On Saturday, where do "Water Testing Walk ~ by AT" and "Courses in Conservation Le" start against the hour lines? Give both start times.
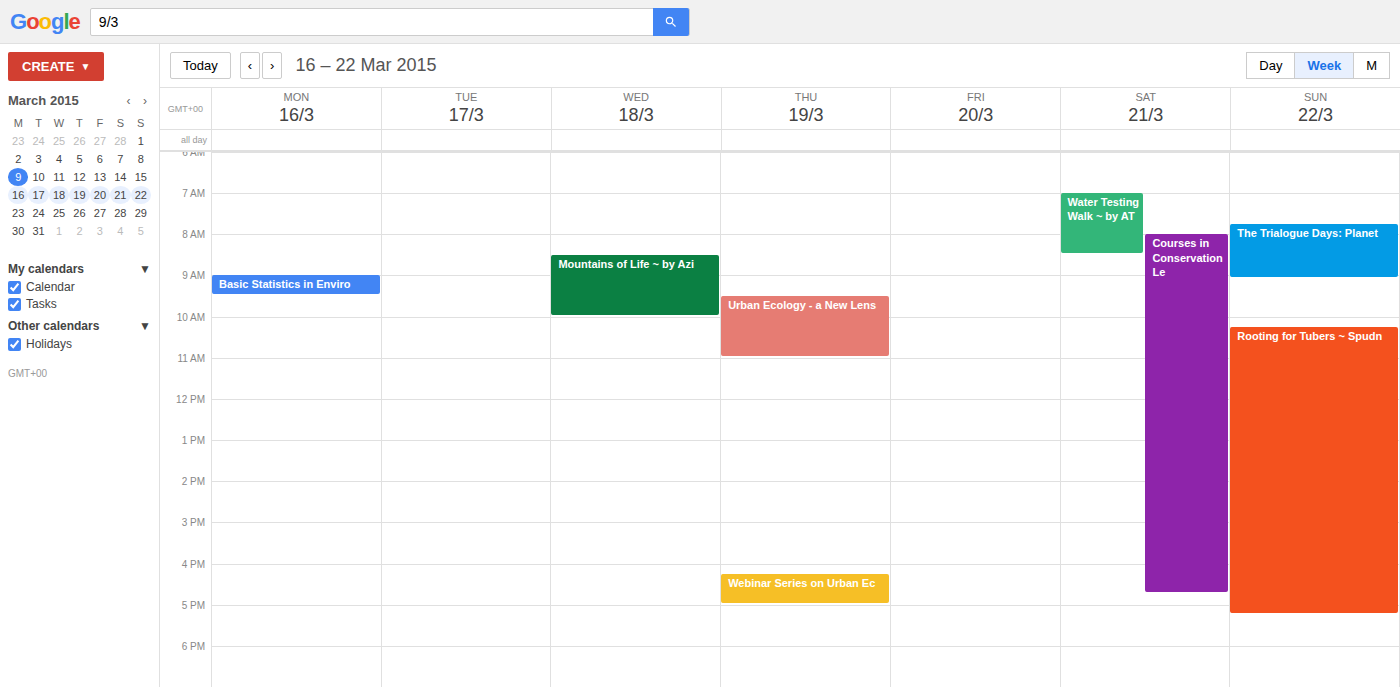
"Water Testing Walk ~ by AT": 7:00 AM, exactly on the 7 AM line. "Courses in Conservation Le": 8:00 AM, exactly on the 8 AM line.